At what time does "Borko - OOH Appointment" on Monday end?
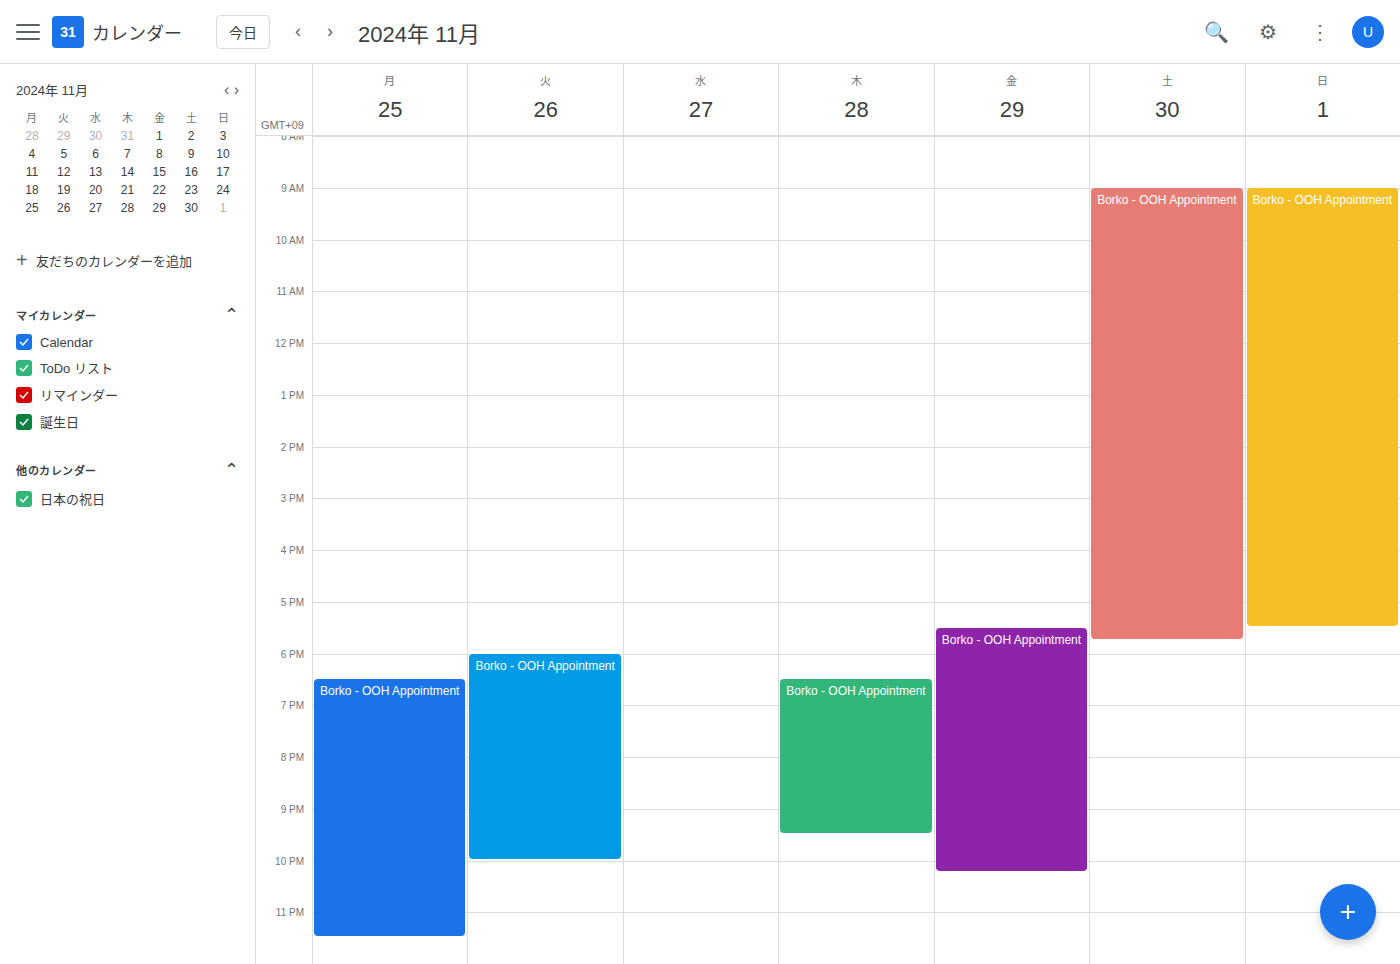
11:30 PM